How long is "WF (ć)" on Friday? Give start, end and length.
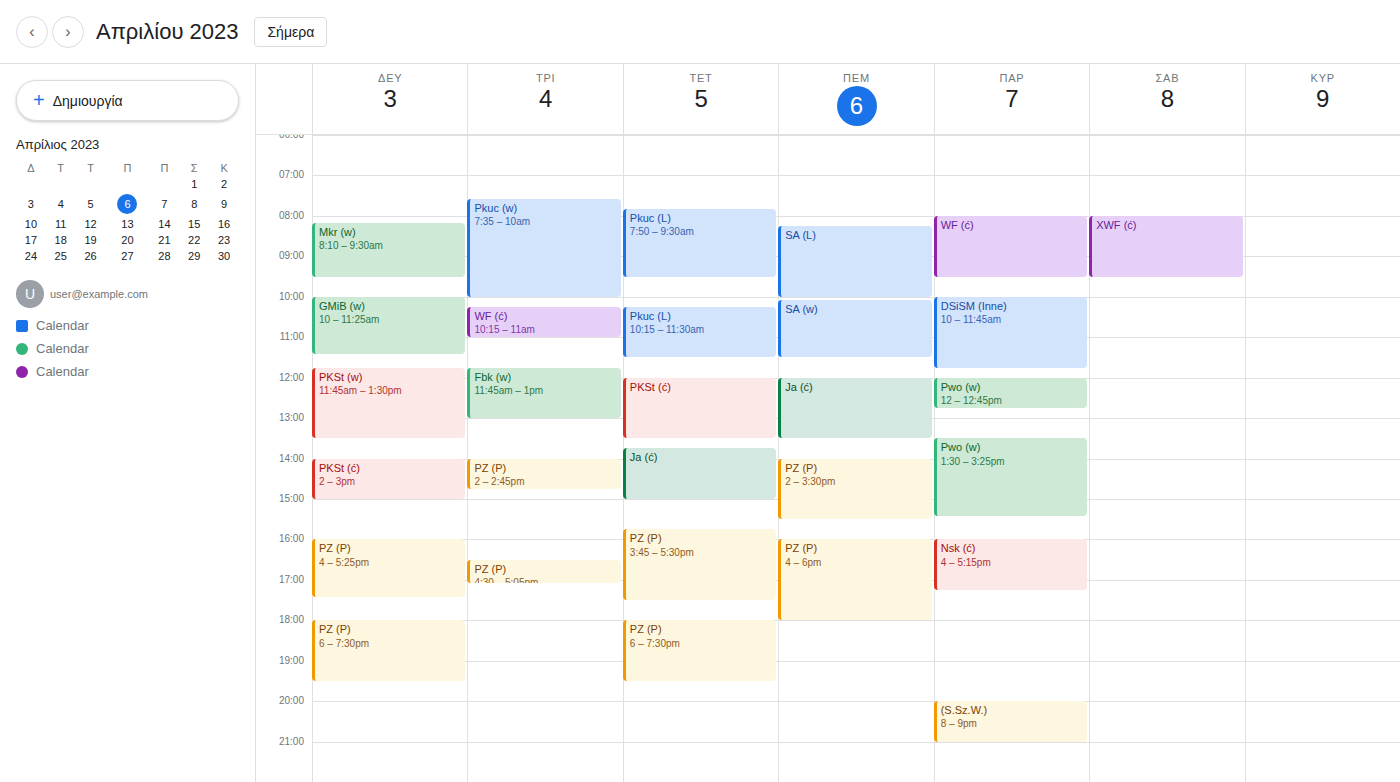
08:00 to 09:30, 1 hour 30 minutes